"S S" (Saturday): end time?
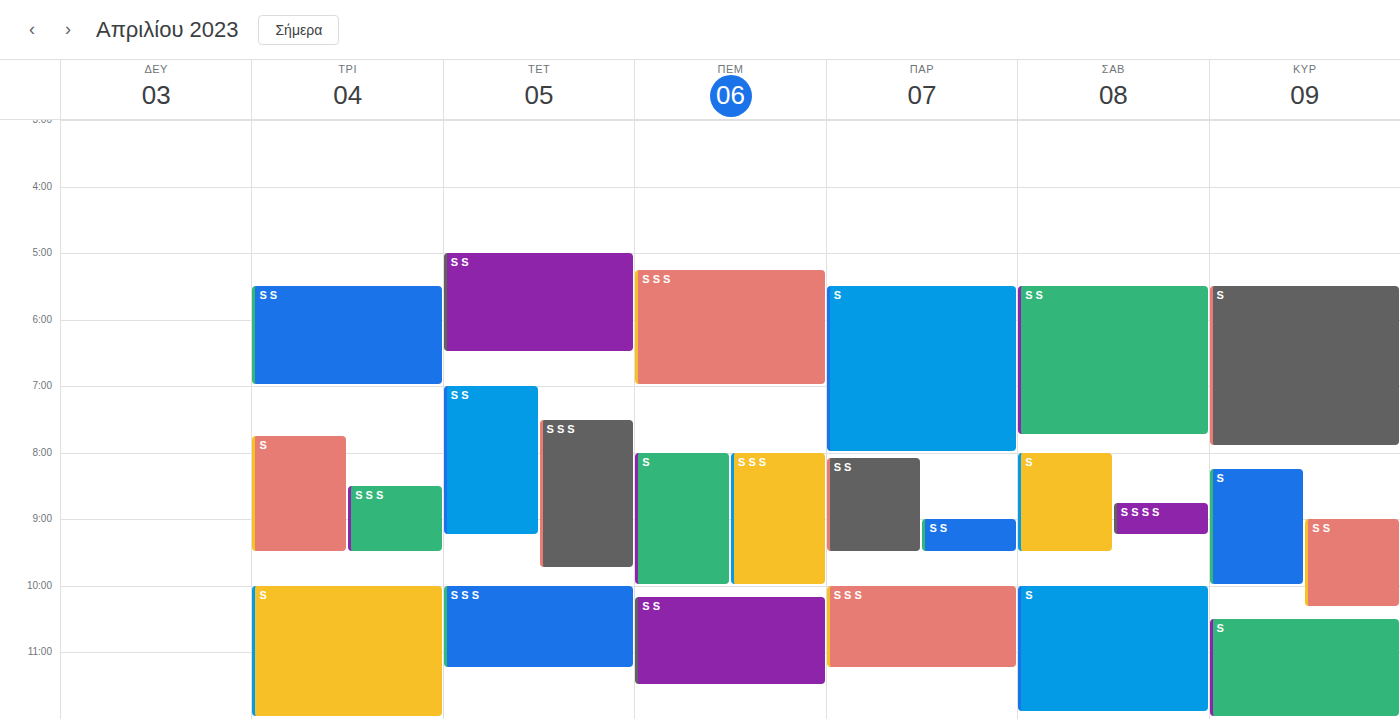
7:45 PM